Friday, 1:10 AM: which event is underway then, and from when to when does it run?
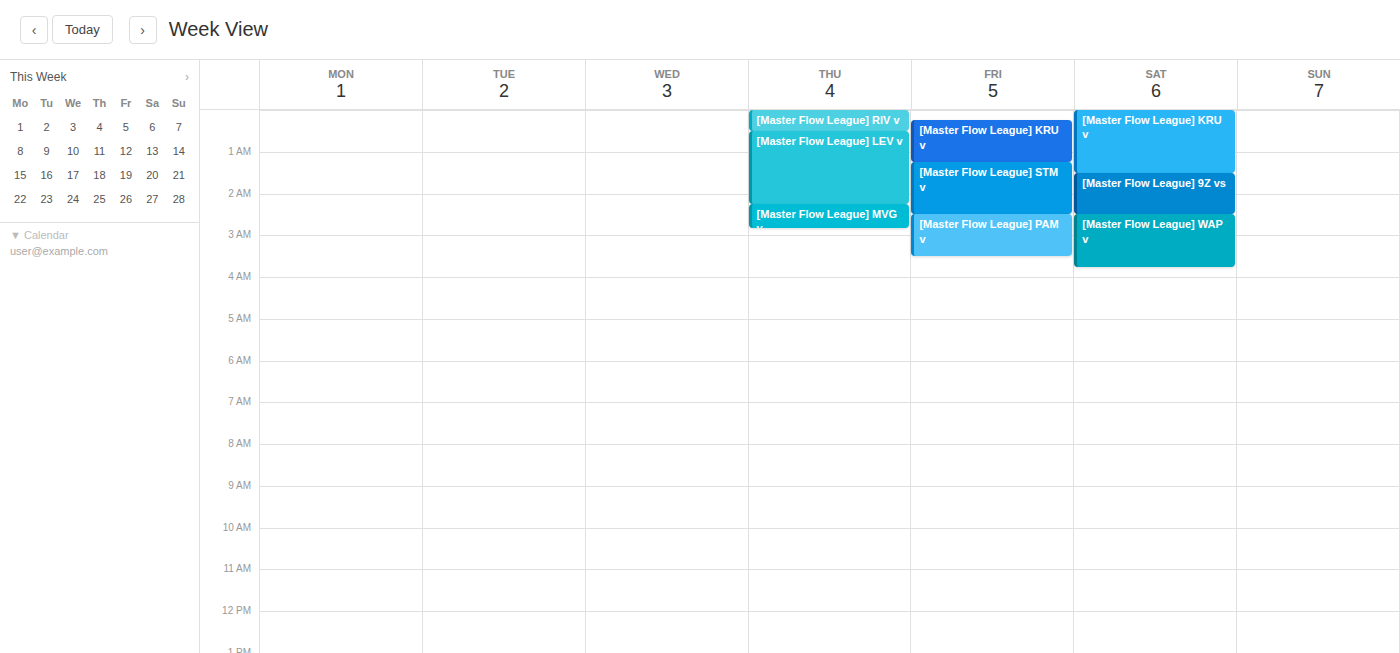
"[Master Flow League] KRU v", 12:15 AM to 1:15 AM